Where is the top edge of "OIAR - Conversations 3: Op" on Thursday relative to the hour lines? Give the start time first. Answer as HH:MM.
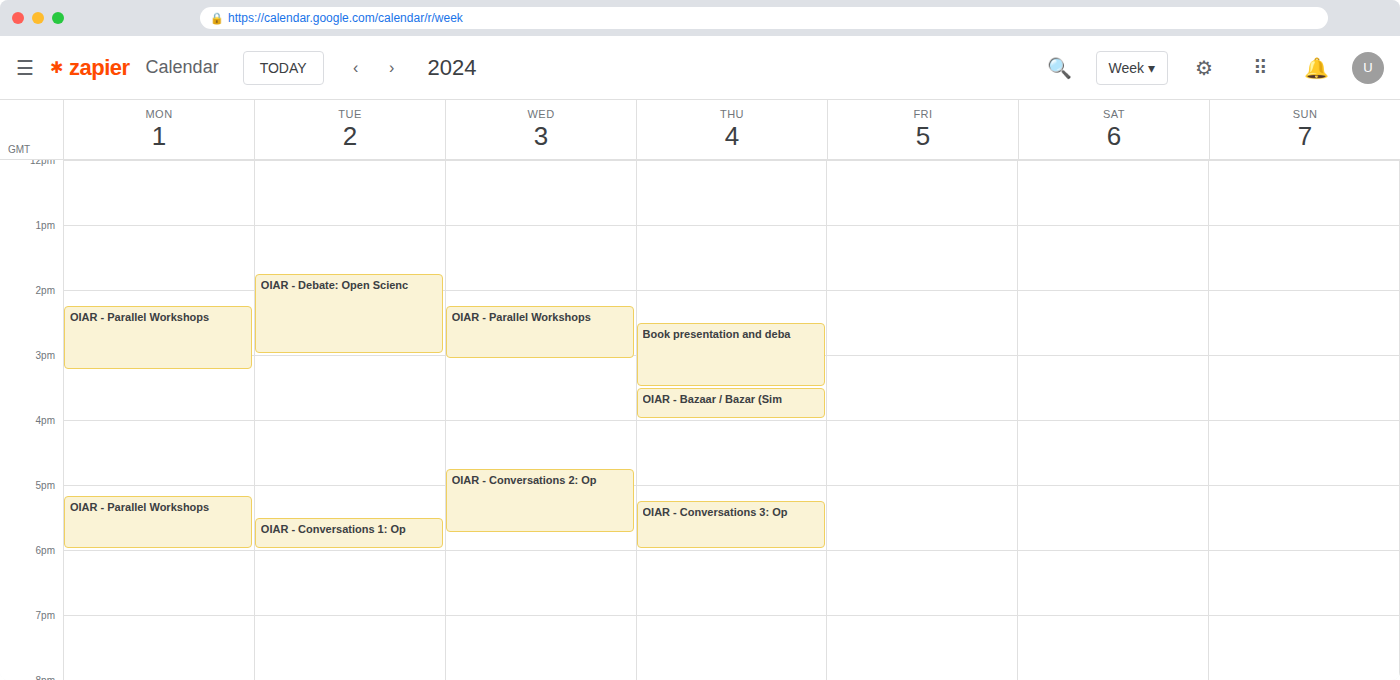
17:15 -- neither: a quarter of the way from the 17:00 line to the 18:00 line.